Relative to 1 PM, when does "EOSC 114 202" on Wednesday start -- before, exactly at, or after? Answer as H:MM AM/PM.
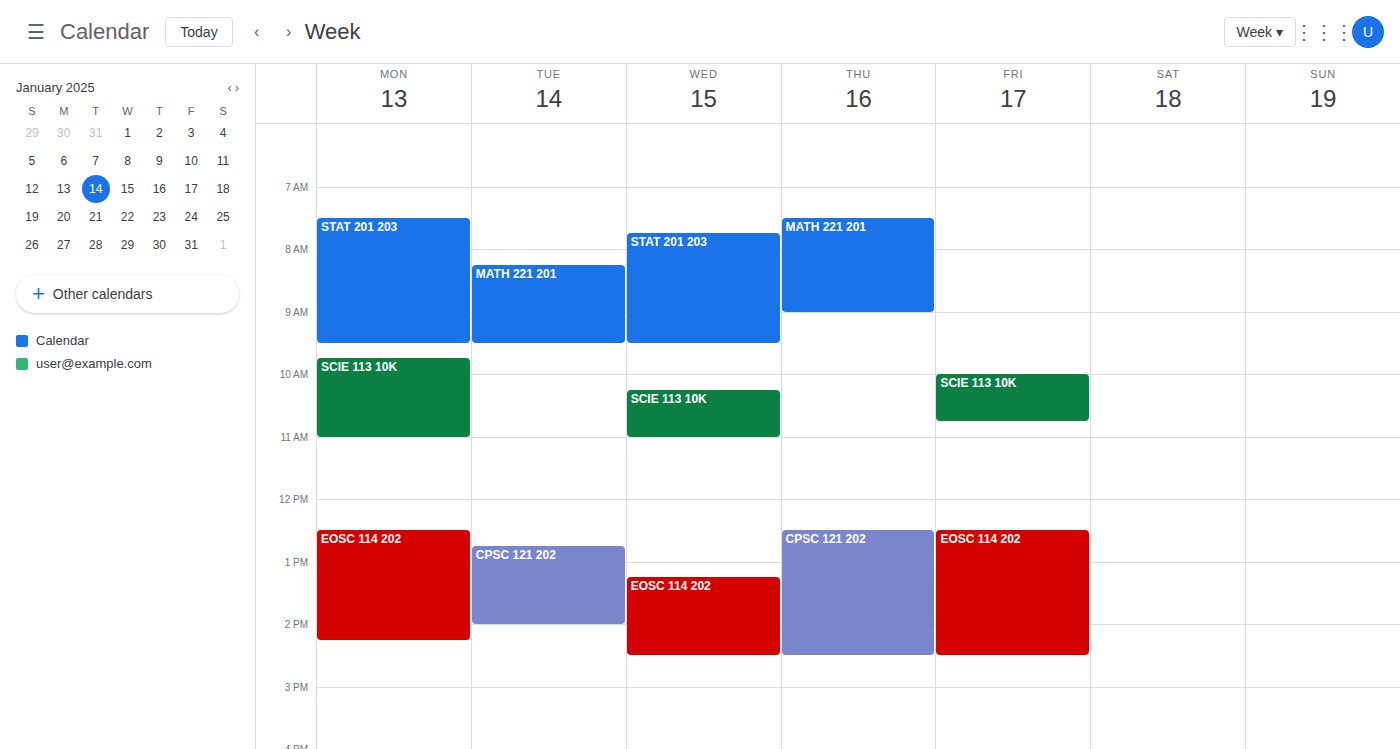
1:15 PM -- after 1 PM, 15 minutes below the 1 PM line.